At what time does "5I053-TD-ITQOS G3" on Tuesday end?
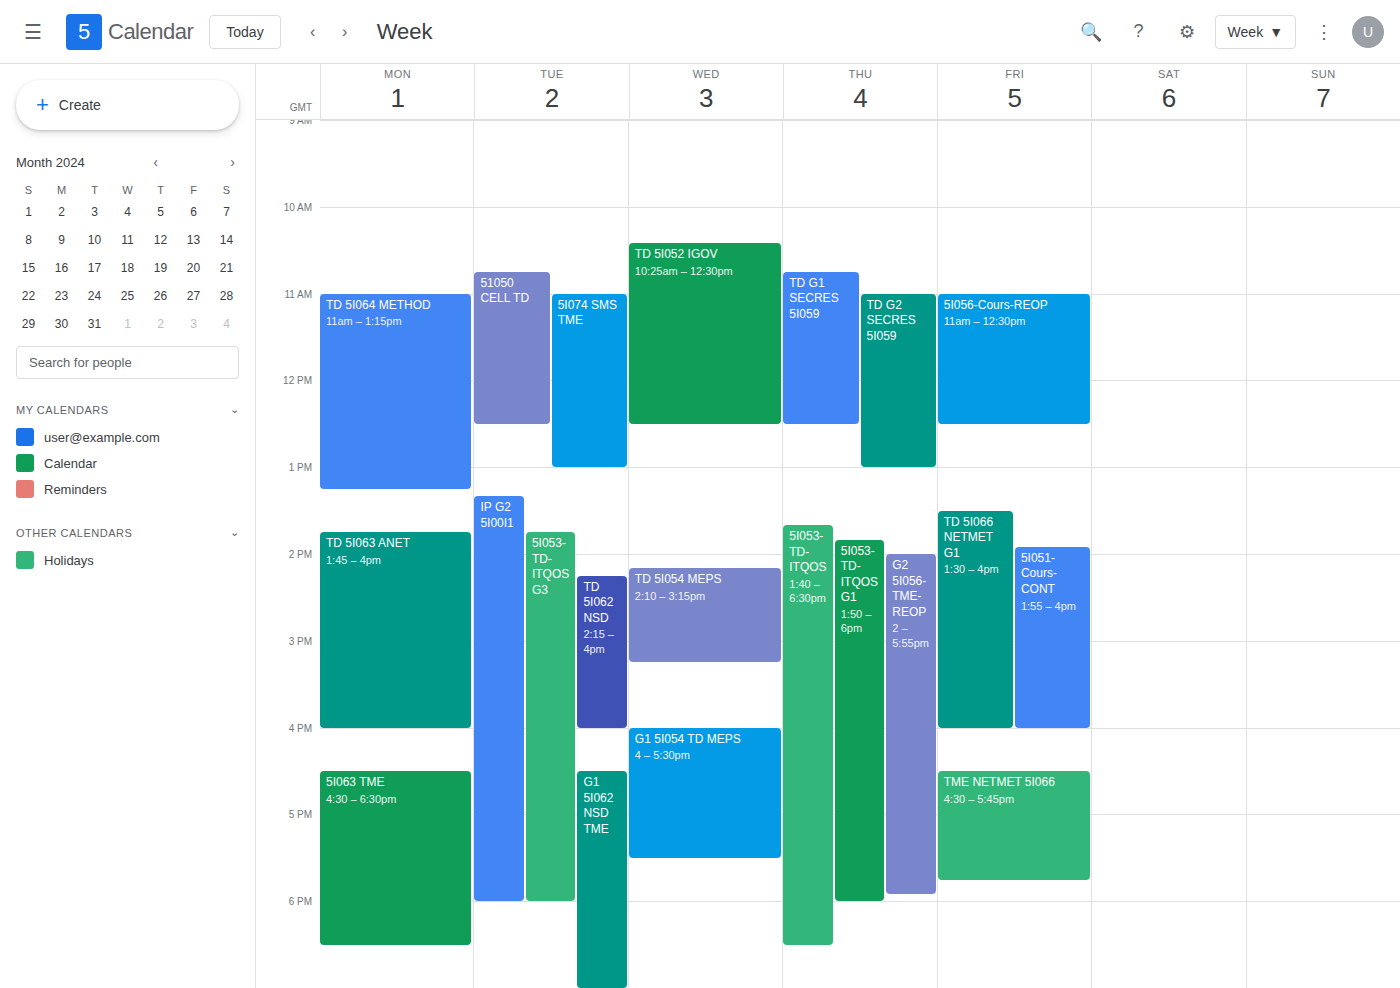
6:00 PM